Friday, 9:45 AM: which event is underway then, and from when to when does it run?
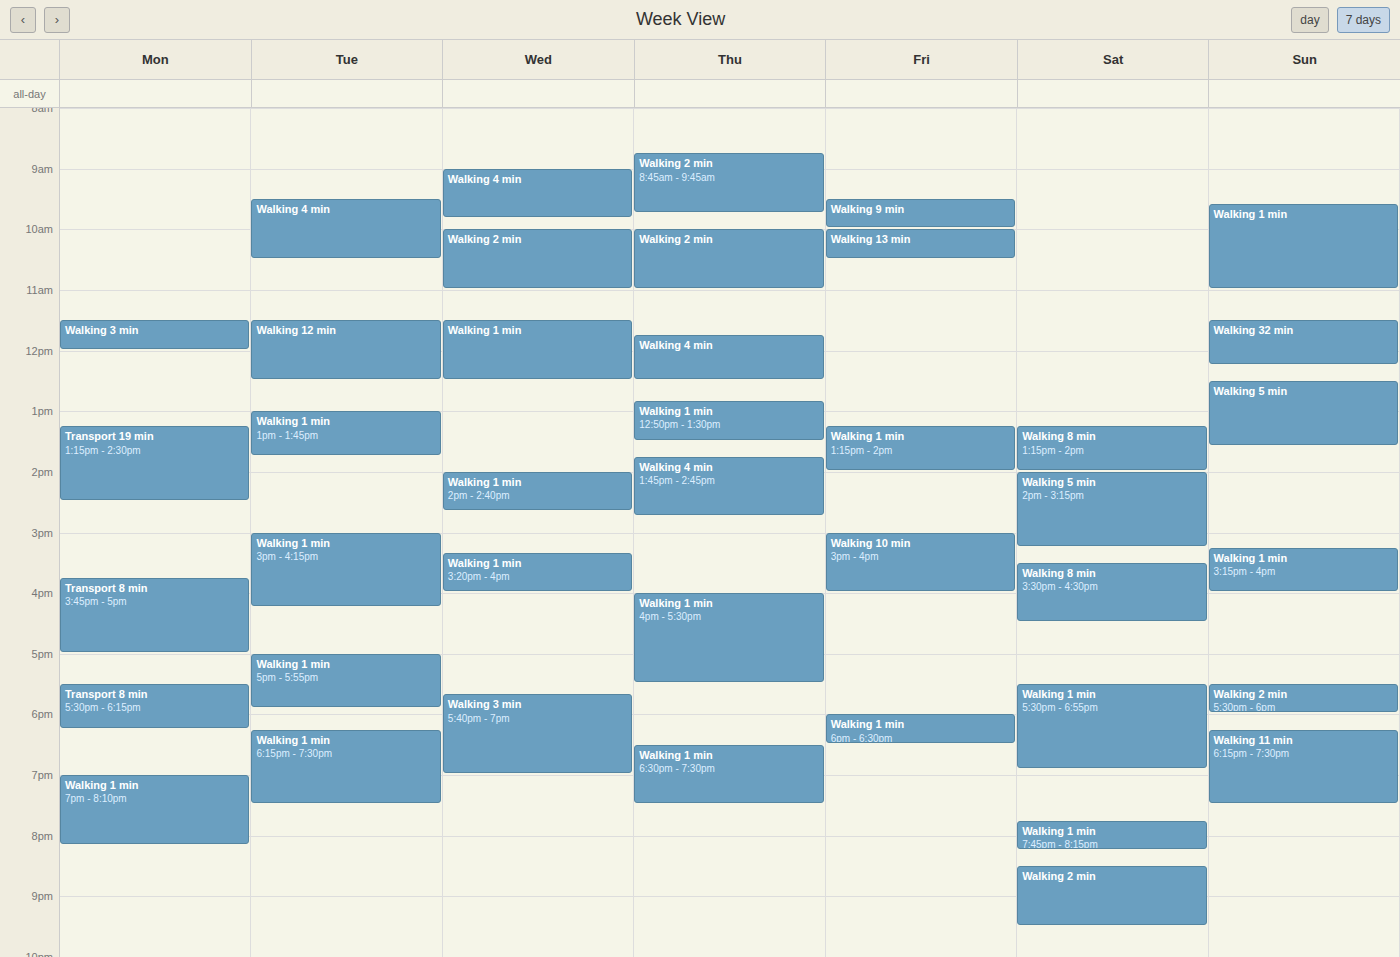
"Walking 9 min", 9:30 AM to 10:00 AM